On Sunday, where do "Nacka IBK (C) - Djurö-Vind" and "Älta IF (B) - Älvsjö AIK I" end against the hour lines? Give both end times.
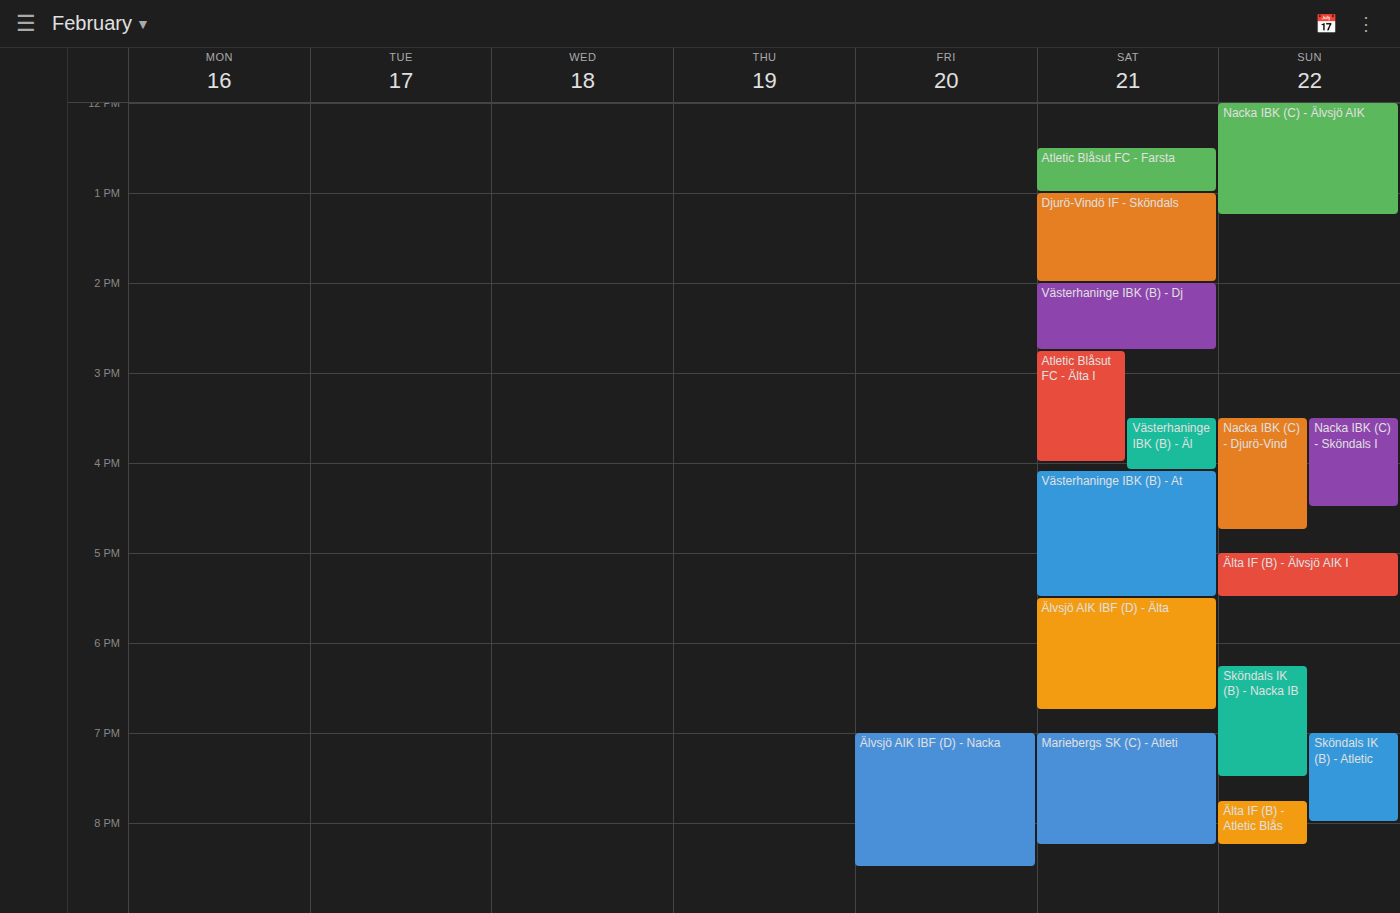
"Nacka IBK (C) - Djurö-Vind": 4:45 PM, neither: three quarters of the way from the 4 PM line to the 5 PM line. "Älta IF (B) - Älvsjö AIK I": 5:30 PM, halfway between the 5 PM and 6 PM lines.